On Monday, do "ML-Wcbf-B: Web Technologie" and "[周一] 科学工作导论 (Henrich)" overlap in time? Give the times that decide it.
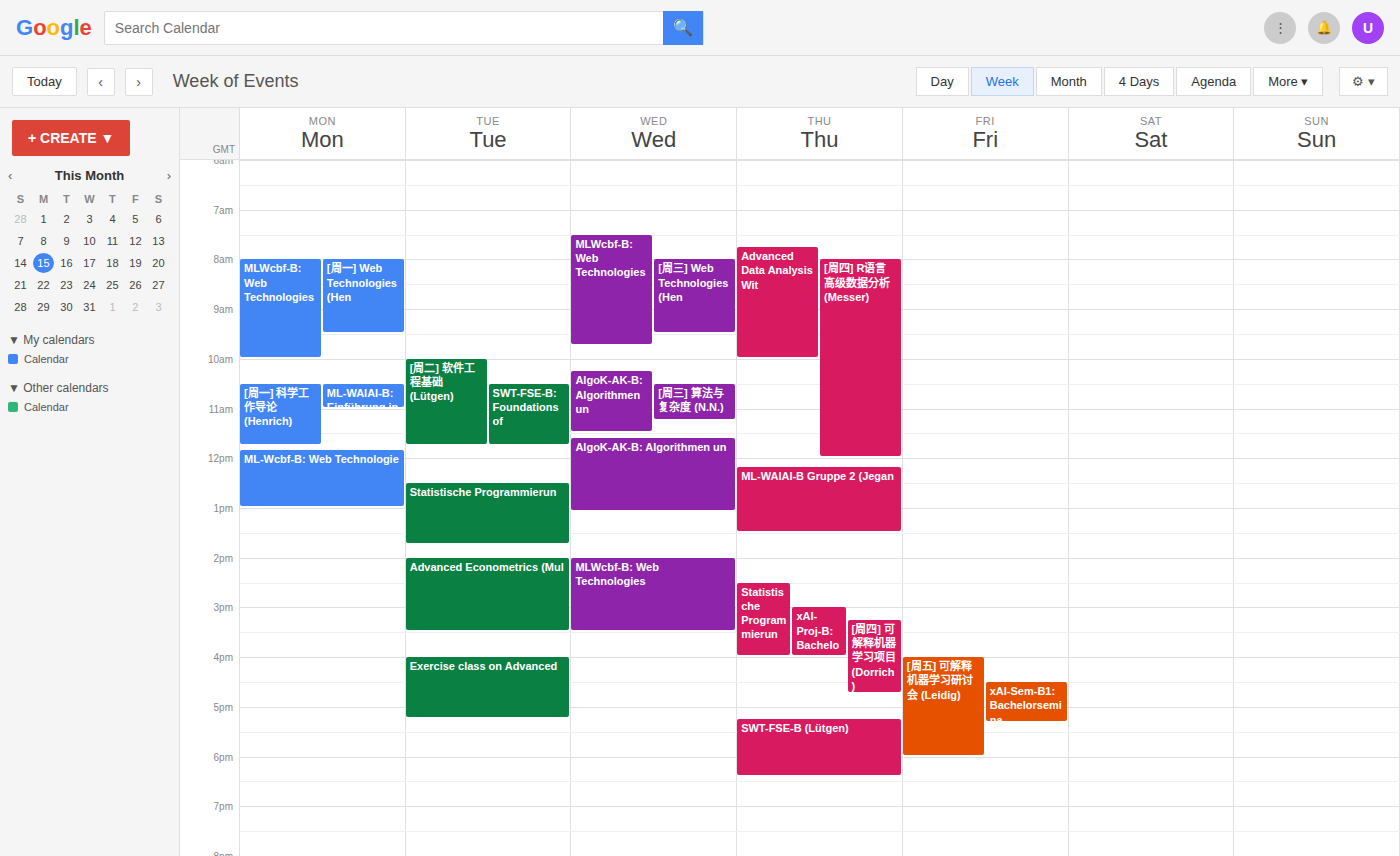
"[周一] 科学工作导论 (Henrich)" ends at 11:45 and "ML-Wcbf-B: Web Technologie" starts at 11:50 -- no overlap.